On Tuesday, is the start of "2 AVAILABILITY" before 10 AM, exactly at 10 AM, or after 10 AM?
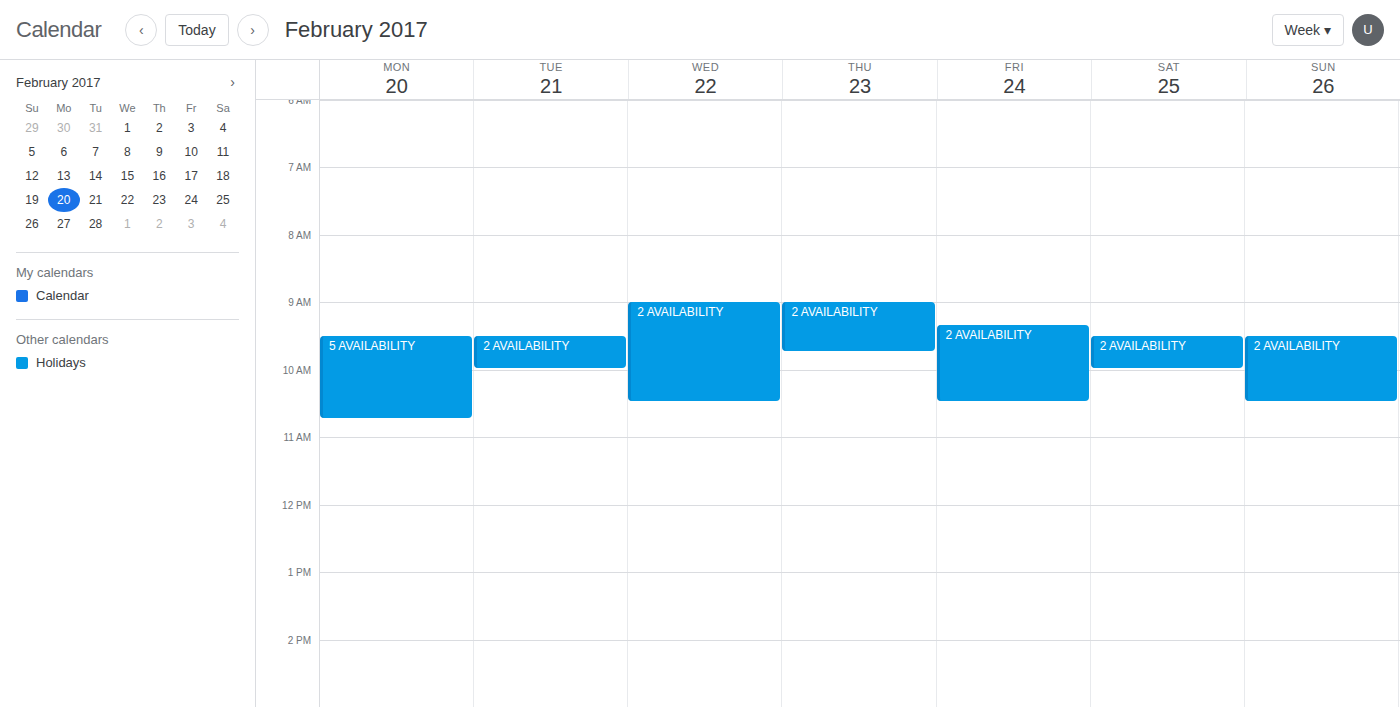
9:30 AM -- before 10 AM, 30 minutes above the 10 AM line.